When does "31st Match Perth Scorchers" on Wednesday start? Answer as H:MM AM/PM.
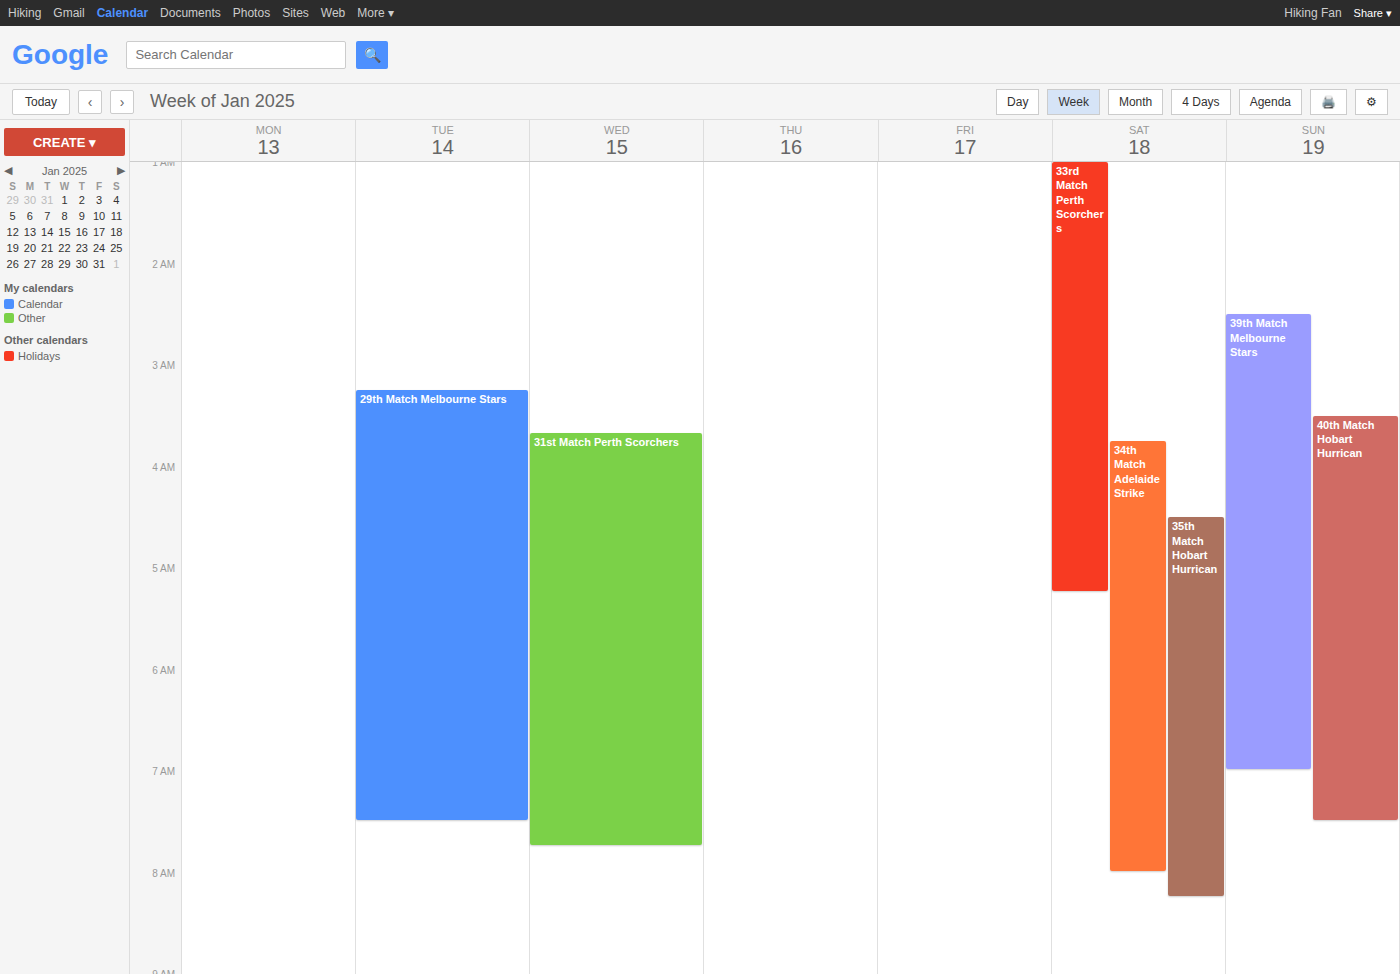
3:40 AM